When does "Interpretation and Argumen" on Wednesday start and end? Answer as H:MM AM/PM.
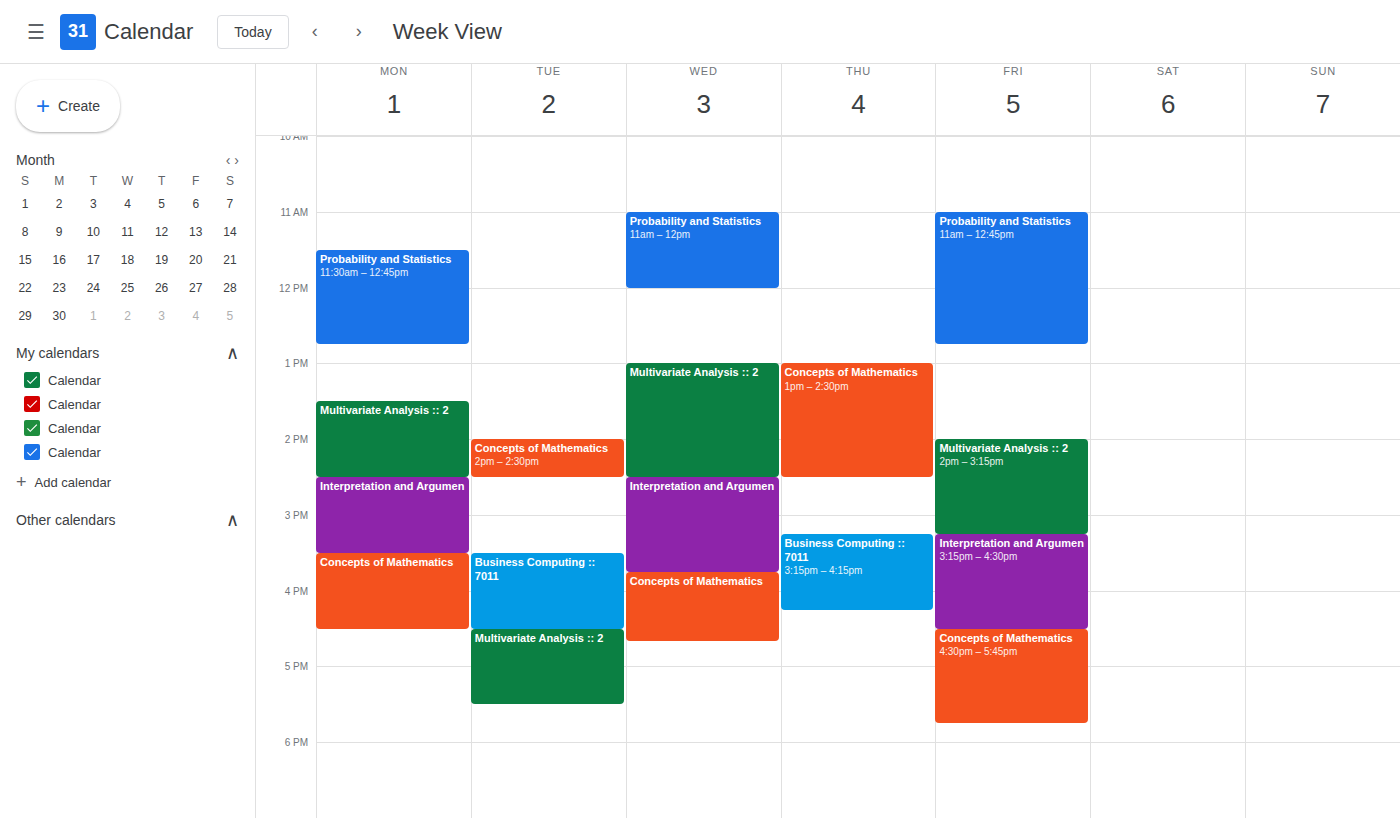
2:30 PM to 3:45 PM